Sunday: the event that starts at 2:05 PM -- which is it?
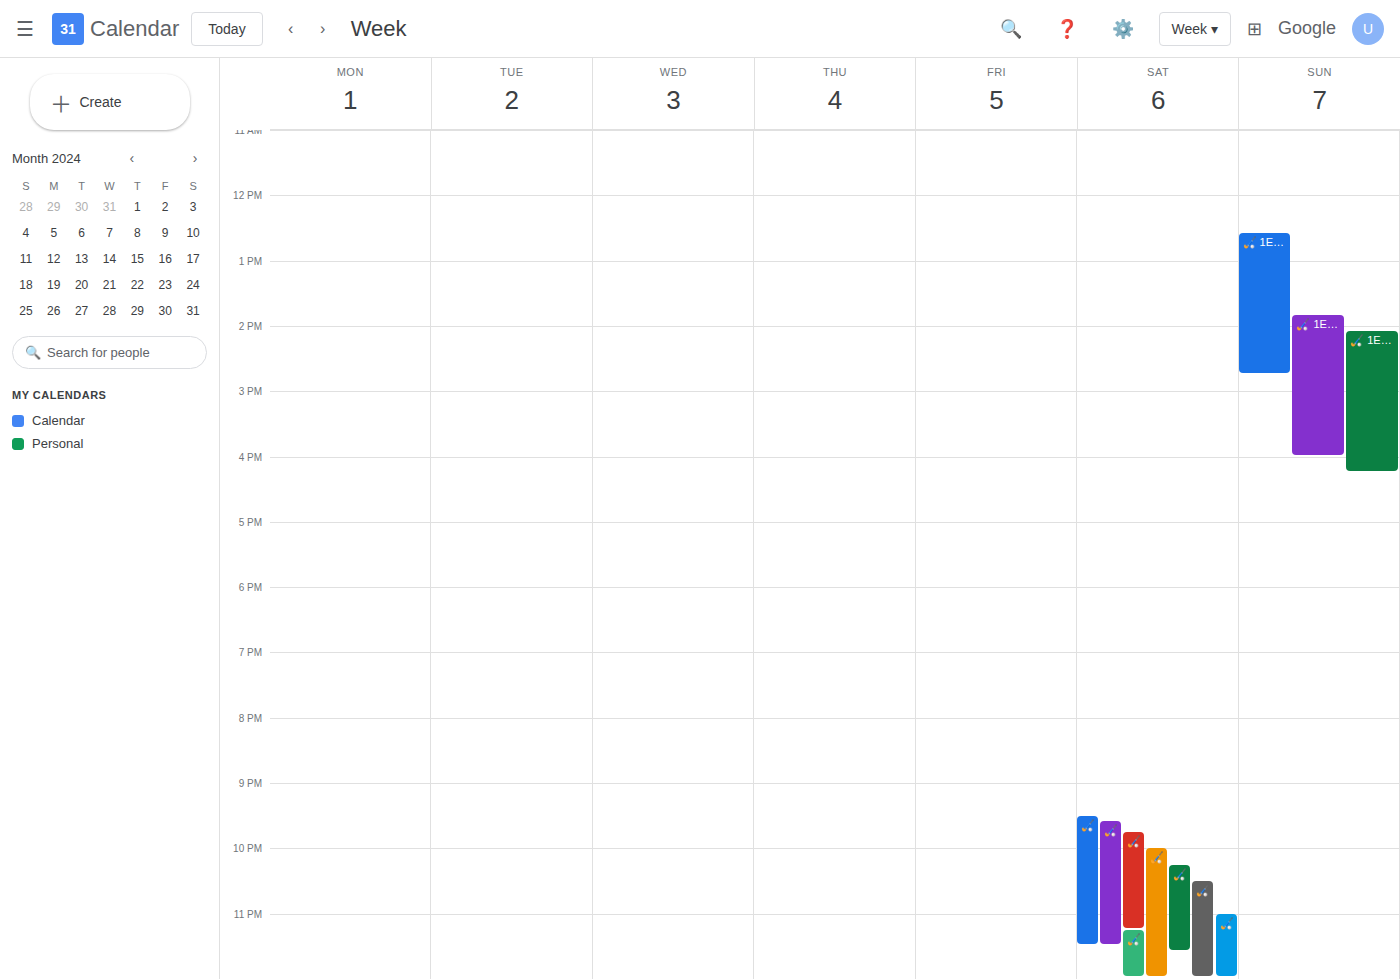
"🏑 1EK M216 | HOD H1 - Krom"